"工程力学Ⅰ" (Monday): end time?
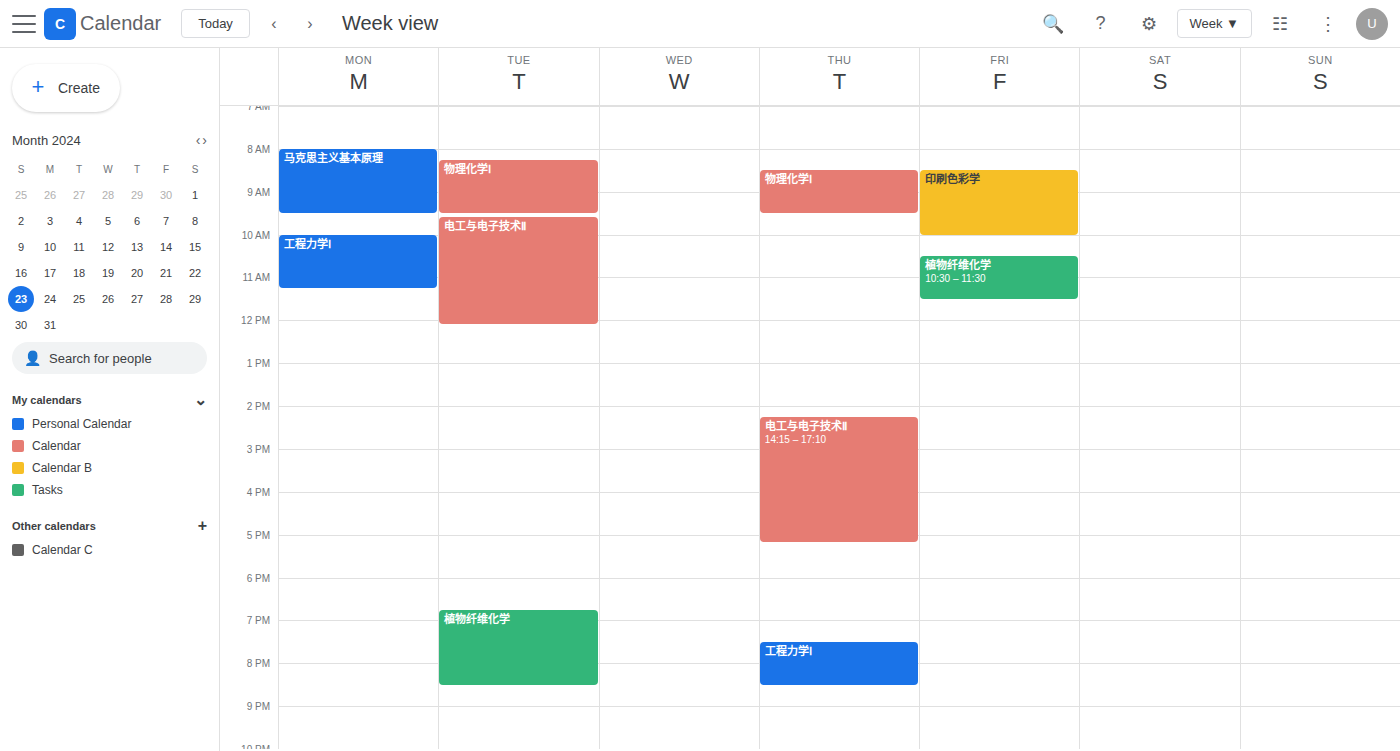
11:15 AM